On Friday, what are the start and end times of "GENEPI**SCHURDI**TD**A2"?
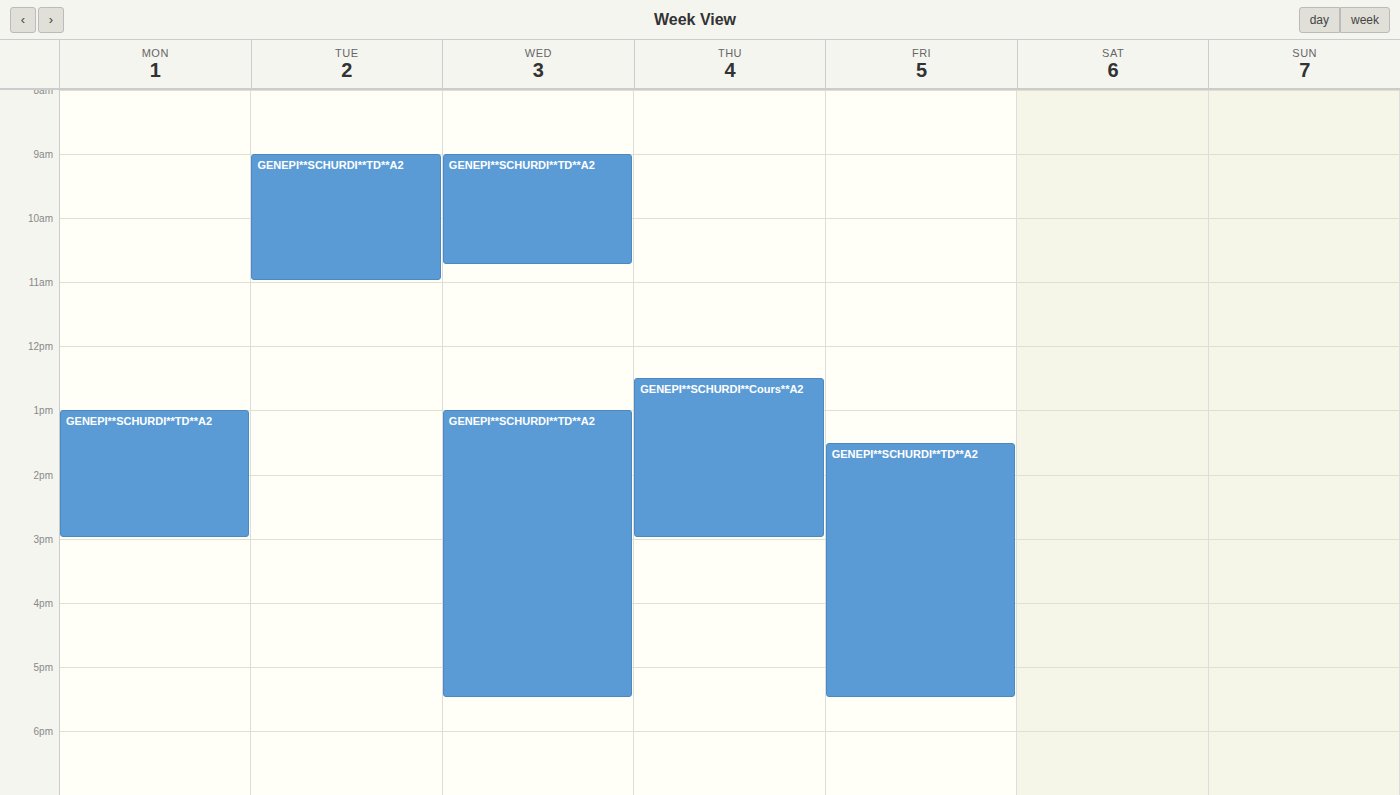
1:30 PM to 5:30 PM